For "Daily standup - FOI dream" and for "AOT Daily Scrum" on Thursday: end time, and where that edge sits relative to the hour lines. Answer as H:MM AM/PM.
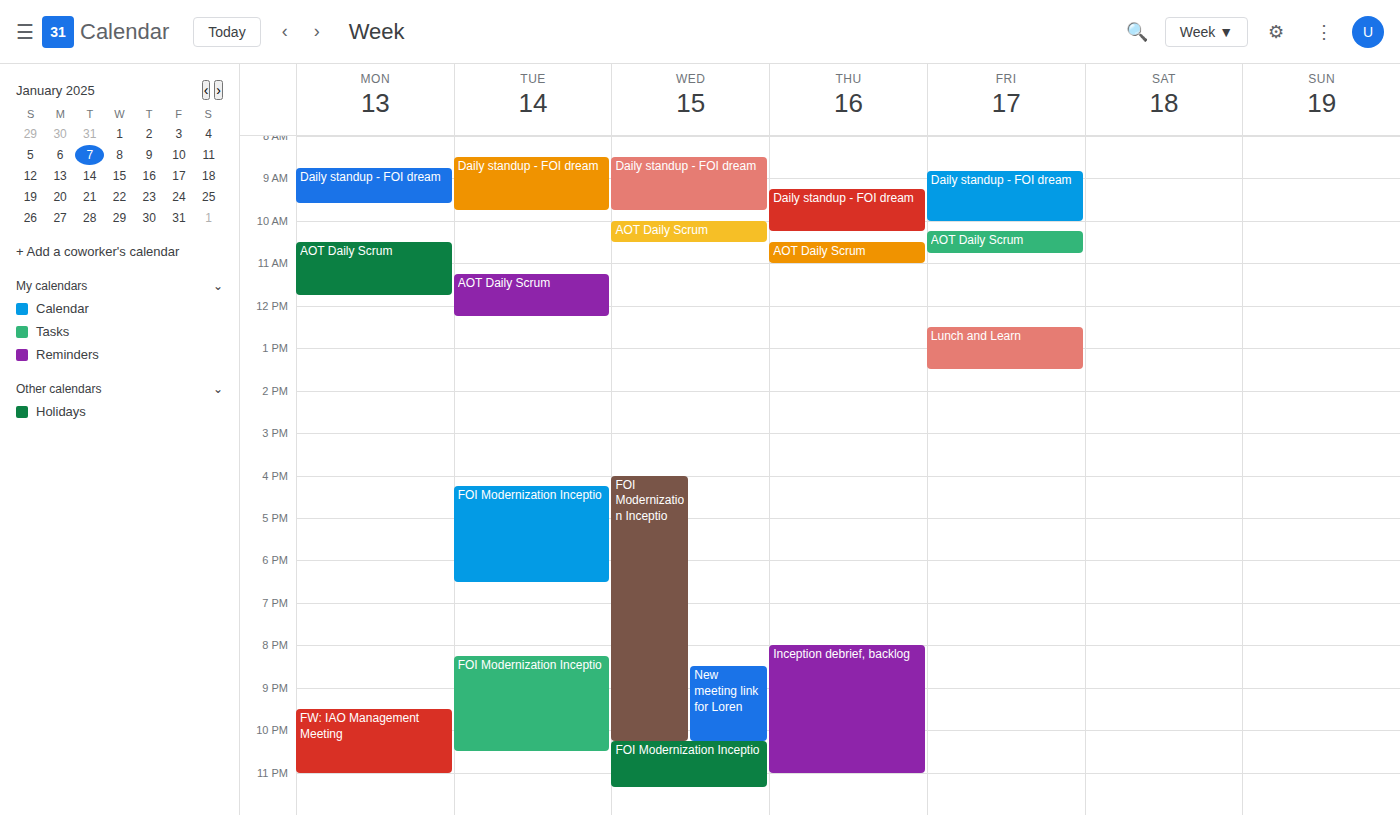
"Daily standup - FOI dream": 10:15 AM, neither: a quarter of the way from the 10 AM line to the 11 AM line. "AOT Daily Scrum": 11:00 AM, exactly on the 11 AM line.